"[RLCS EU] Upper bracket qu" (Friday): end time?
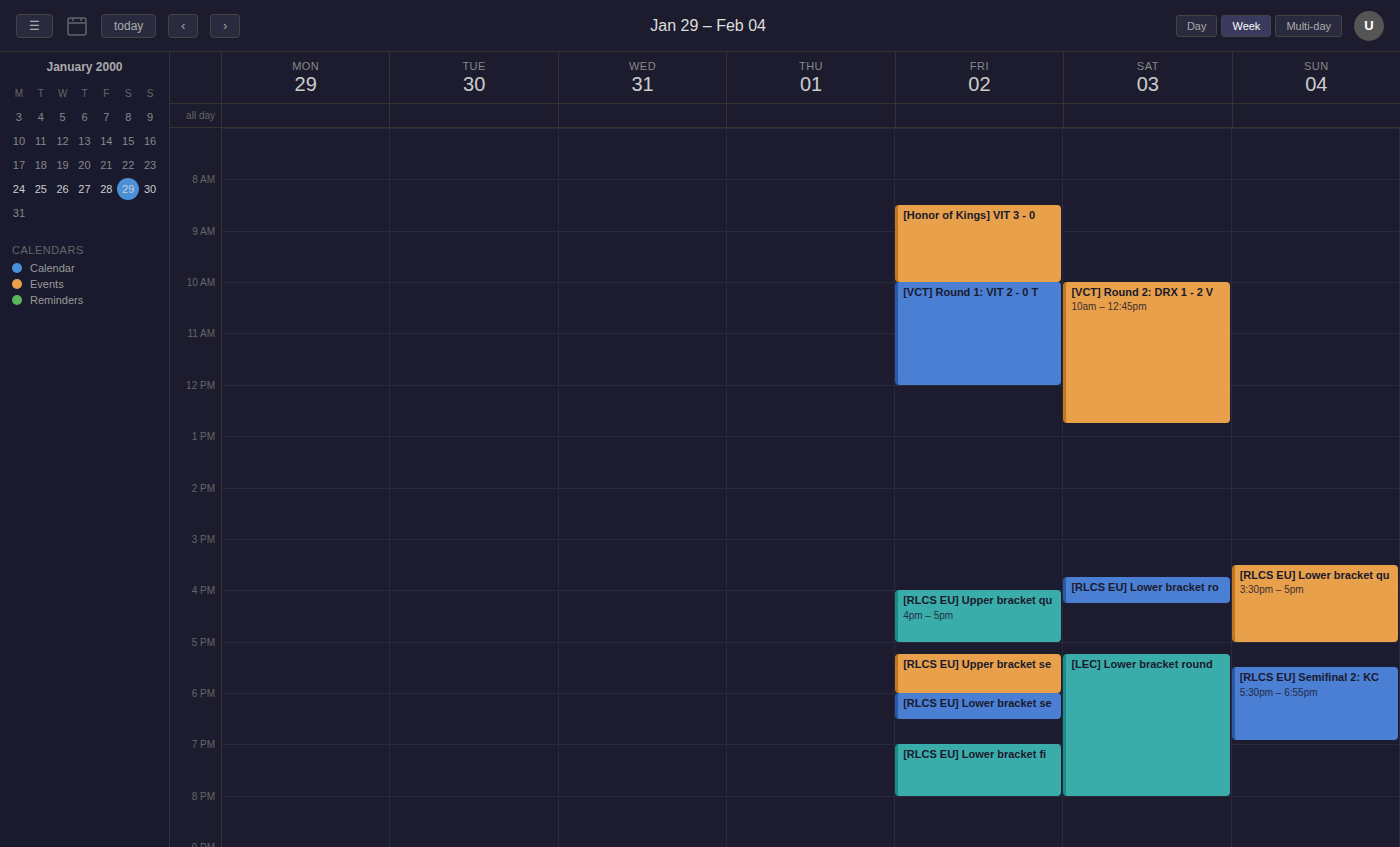
5:00 PM